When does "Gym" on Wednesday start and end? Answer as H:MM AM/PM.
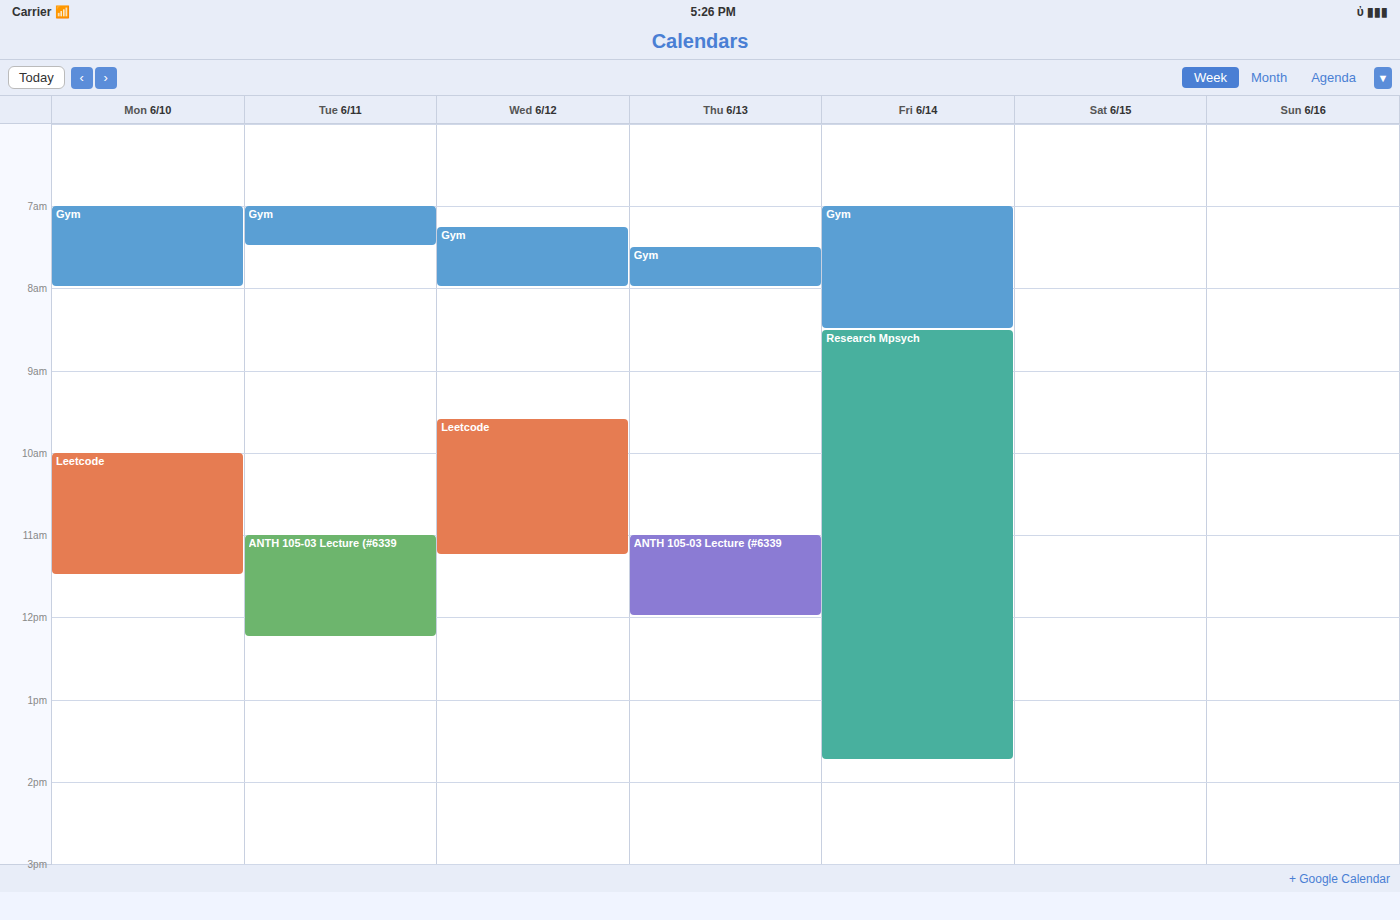
7:15 AM to 8:00 AM